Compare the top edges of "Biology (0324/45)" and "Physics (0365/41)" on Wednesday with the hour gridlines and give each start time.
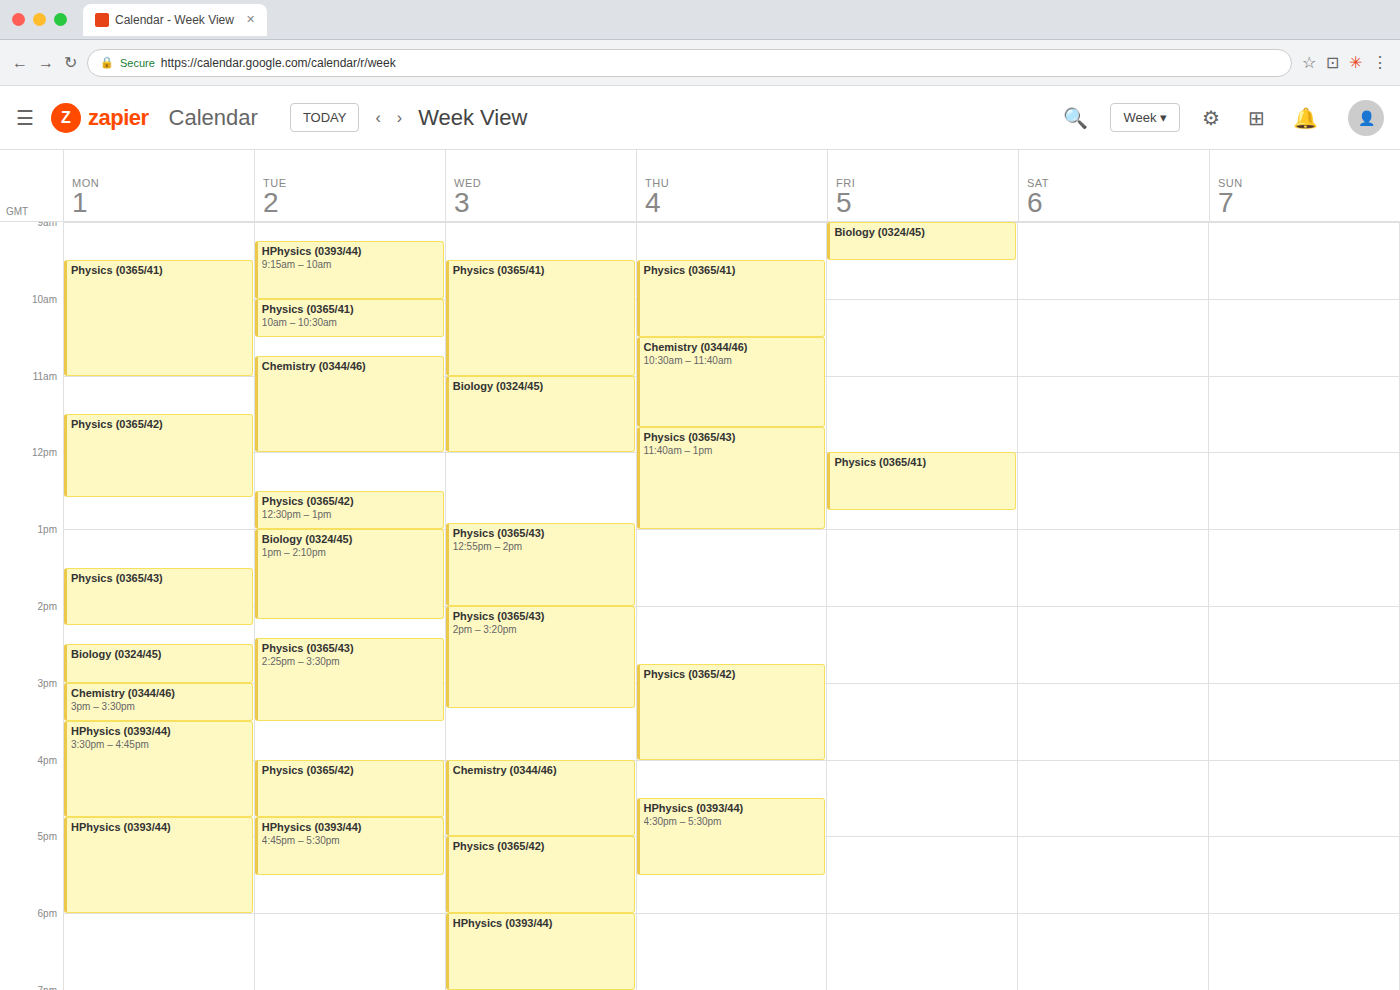
"Biology (0324/45)": 11:00 AM, exactly on the 11 AM line. "Physics (0365/41)": 9:30 AM, halfway between the 9 AM and 10 AM lines.